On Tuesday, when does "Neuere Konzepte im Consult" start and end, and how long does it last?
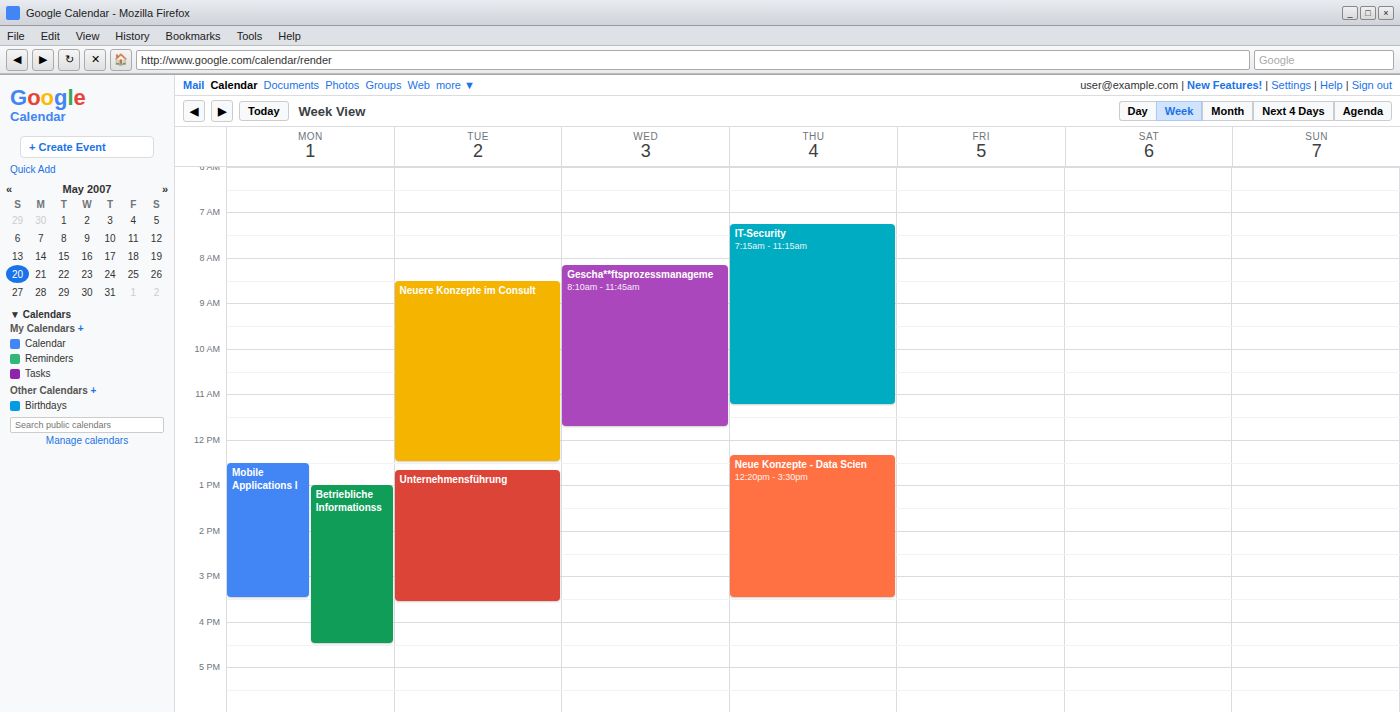
8:30 AM to 12:30 PM, 4 hours